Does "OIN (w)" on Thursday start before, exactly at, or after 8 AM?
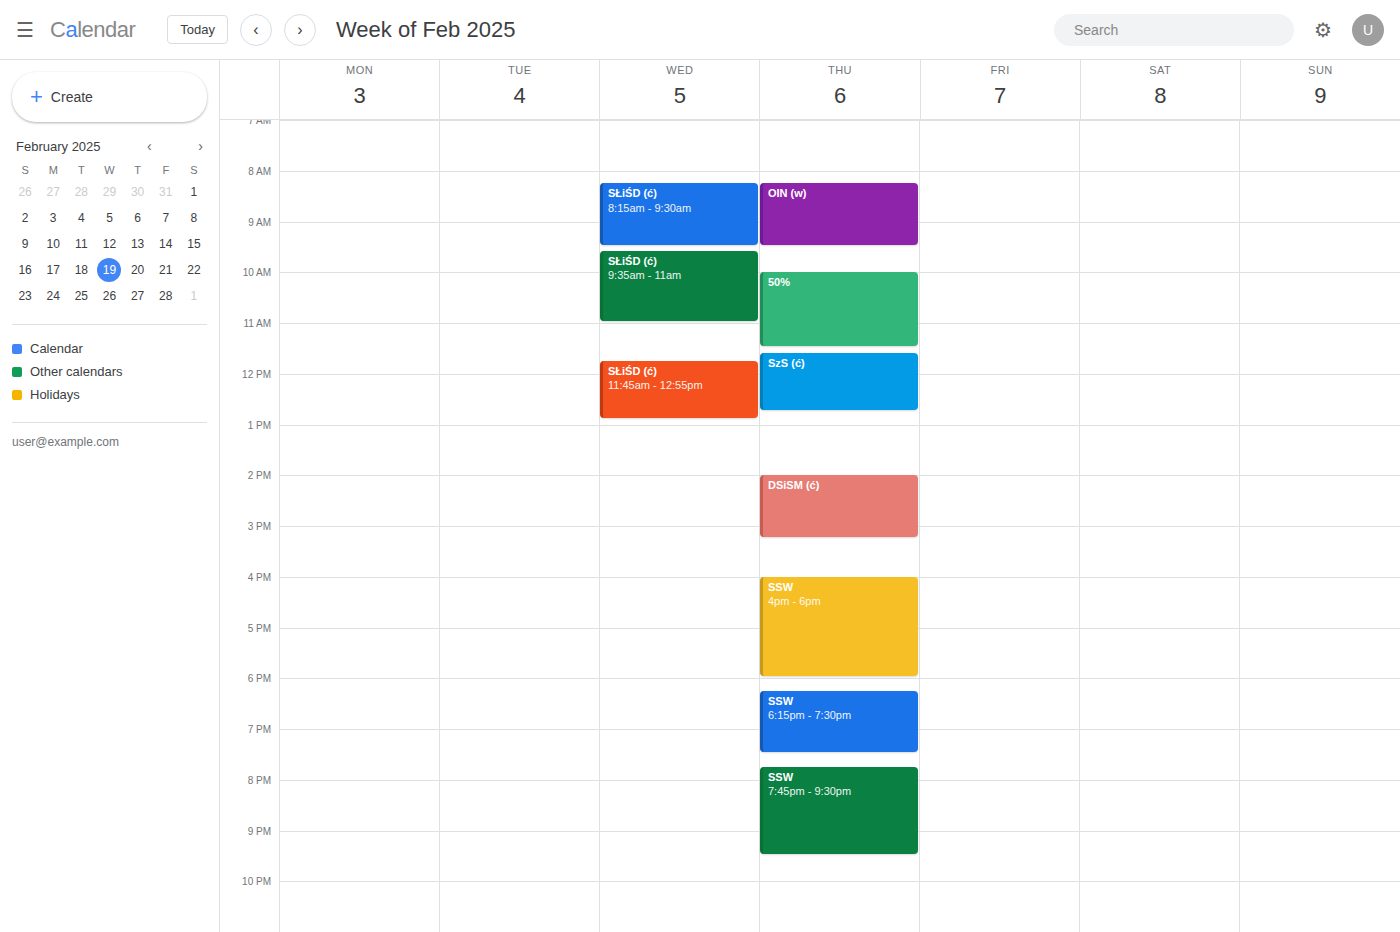
8:15 AM -- after 8 AM, 15 minutes below the 8 AM line.